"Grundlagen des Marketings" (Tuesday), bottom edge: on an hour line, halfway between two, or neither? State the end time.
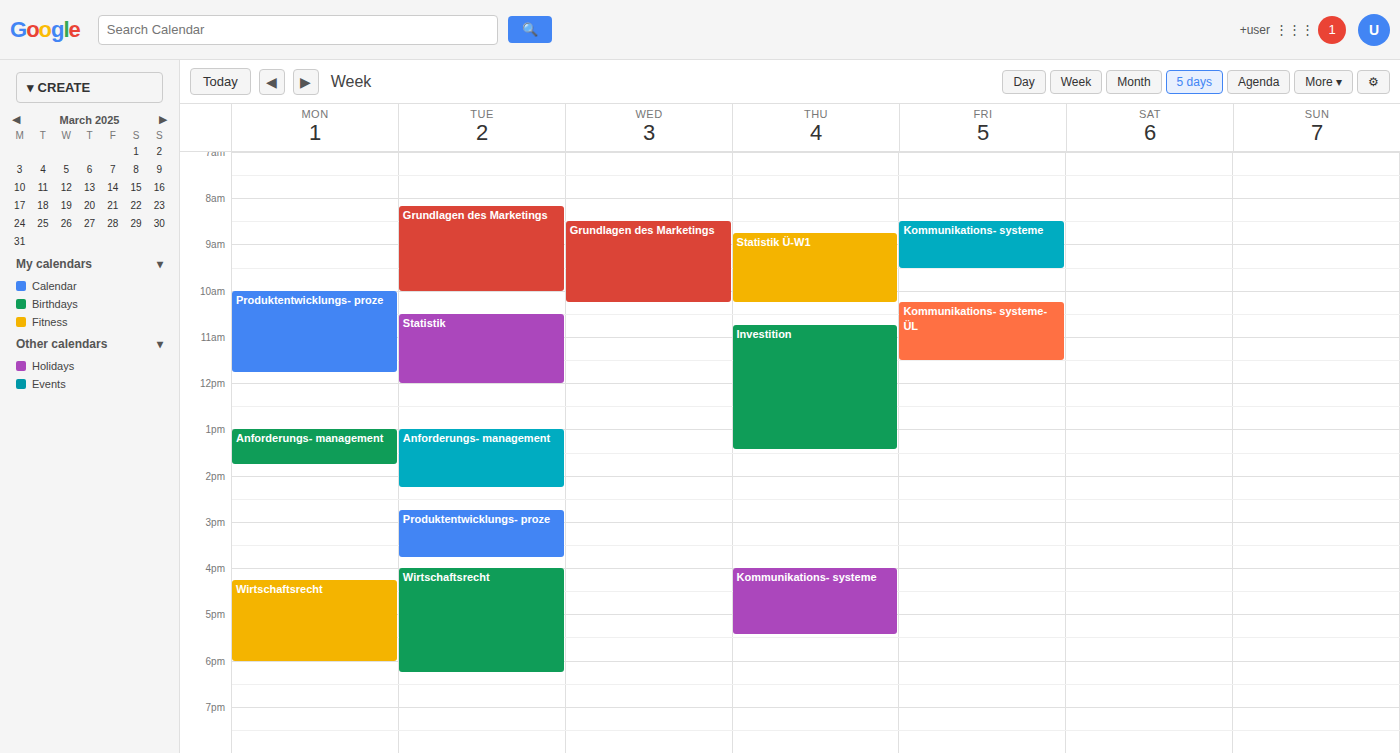
10:00 AM -- exactly on the 10 AM line.